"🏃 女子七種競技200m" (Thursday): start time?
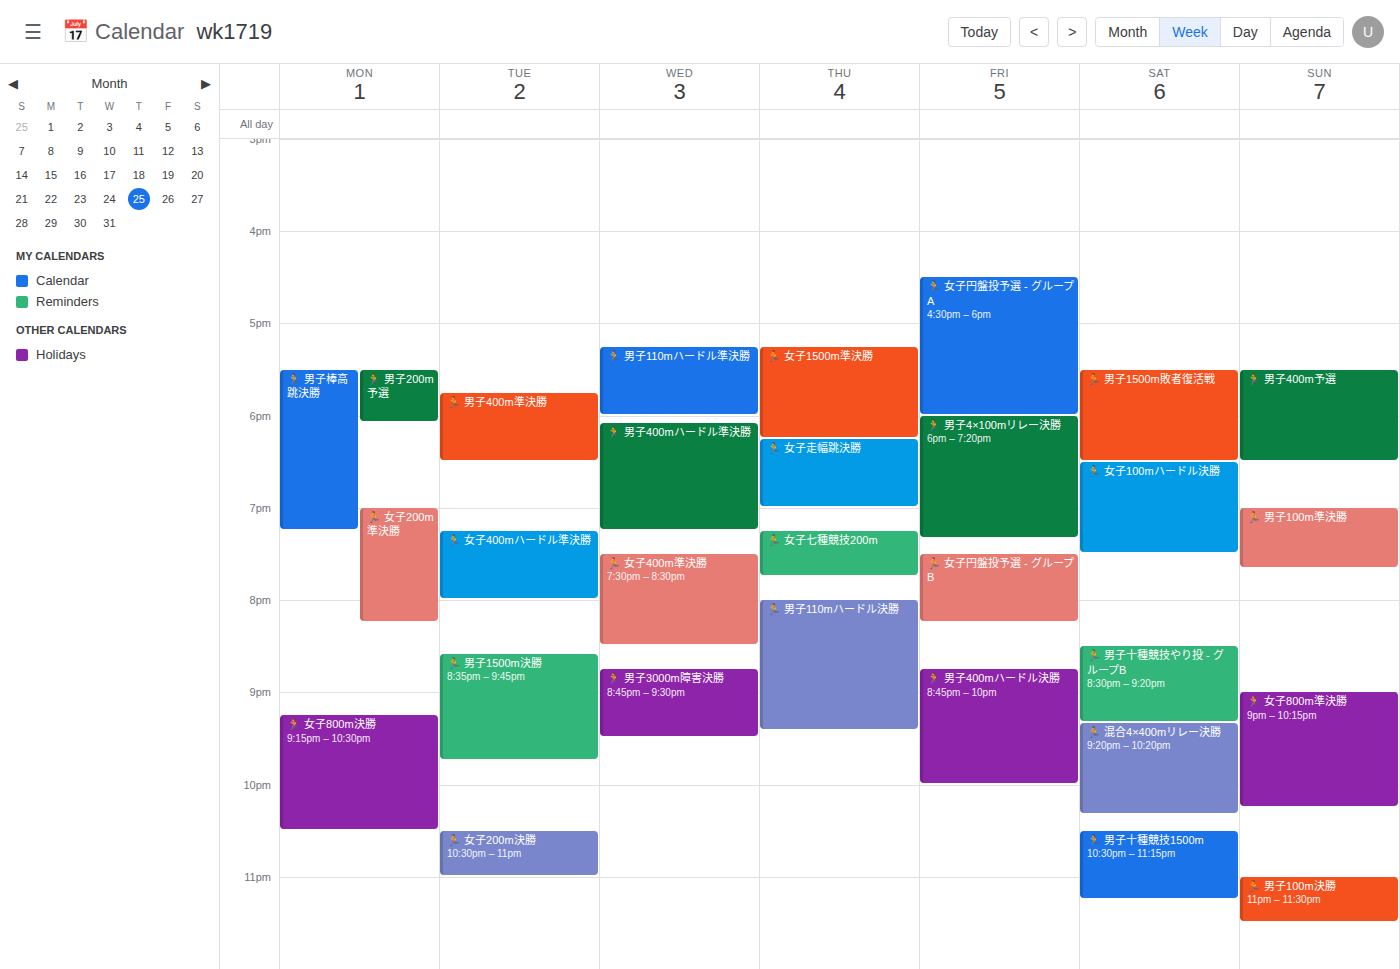
7:15 PM